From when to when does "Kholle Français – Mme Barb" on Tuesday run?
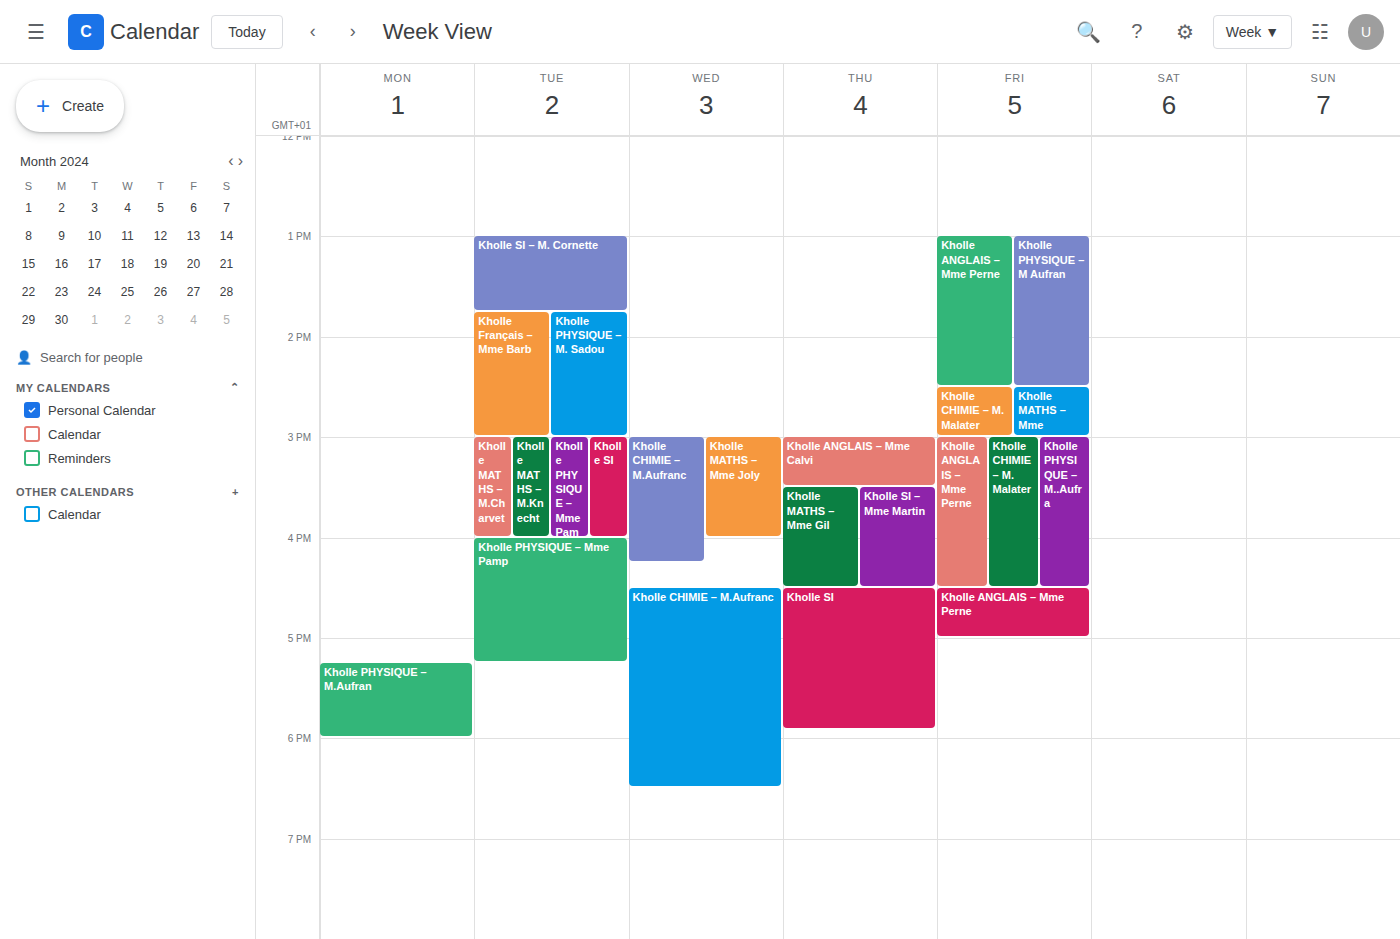
13:45 to 15:00